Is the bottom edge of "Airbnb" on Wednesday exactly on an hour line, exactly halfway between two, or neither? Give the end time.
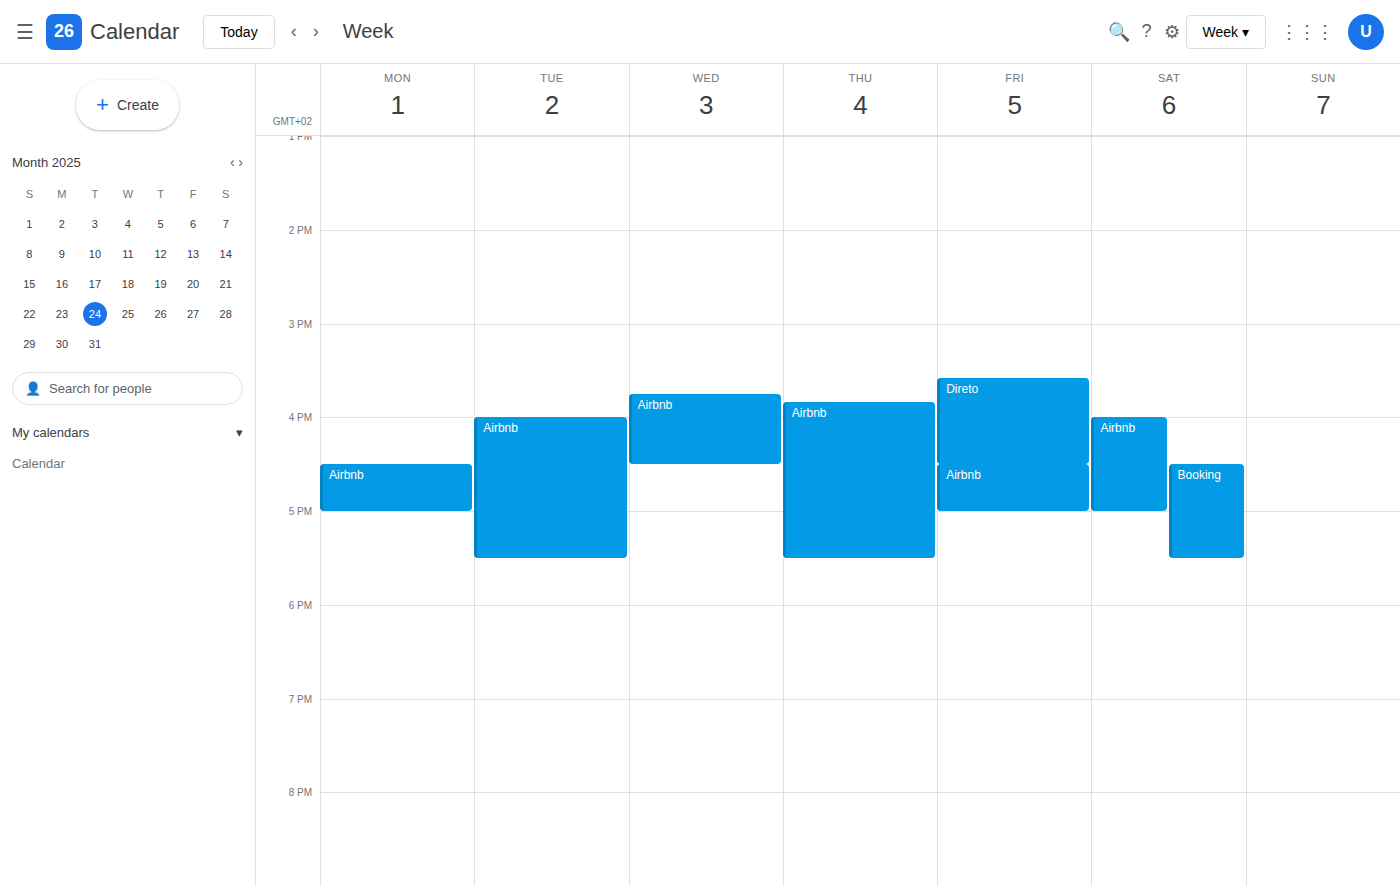
4:30 PM -- halfway between the 4 PM and 5 PM lines.